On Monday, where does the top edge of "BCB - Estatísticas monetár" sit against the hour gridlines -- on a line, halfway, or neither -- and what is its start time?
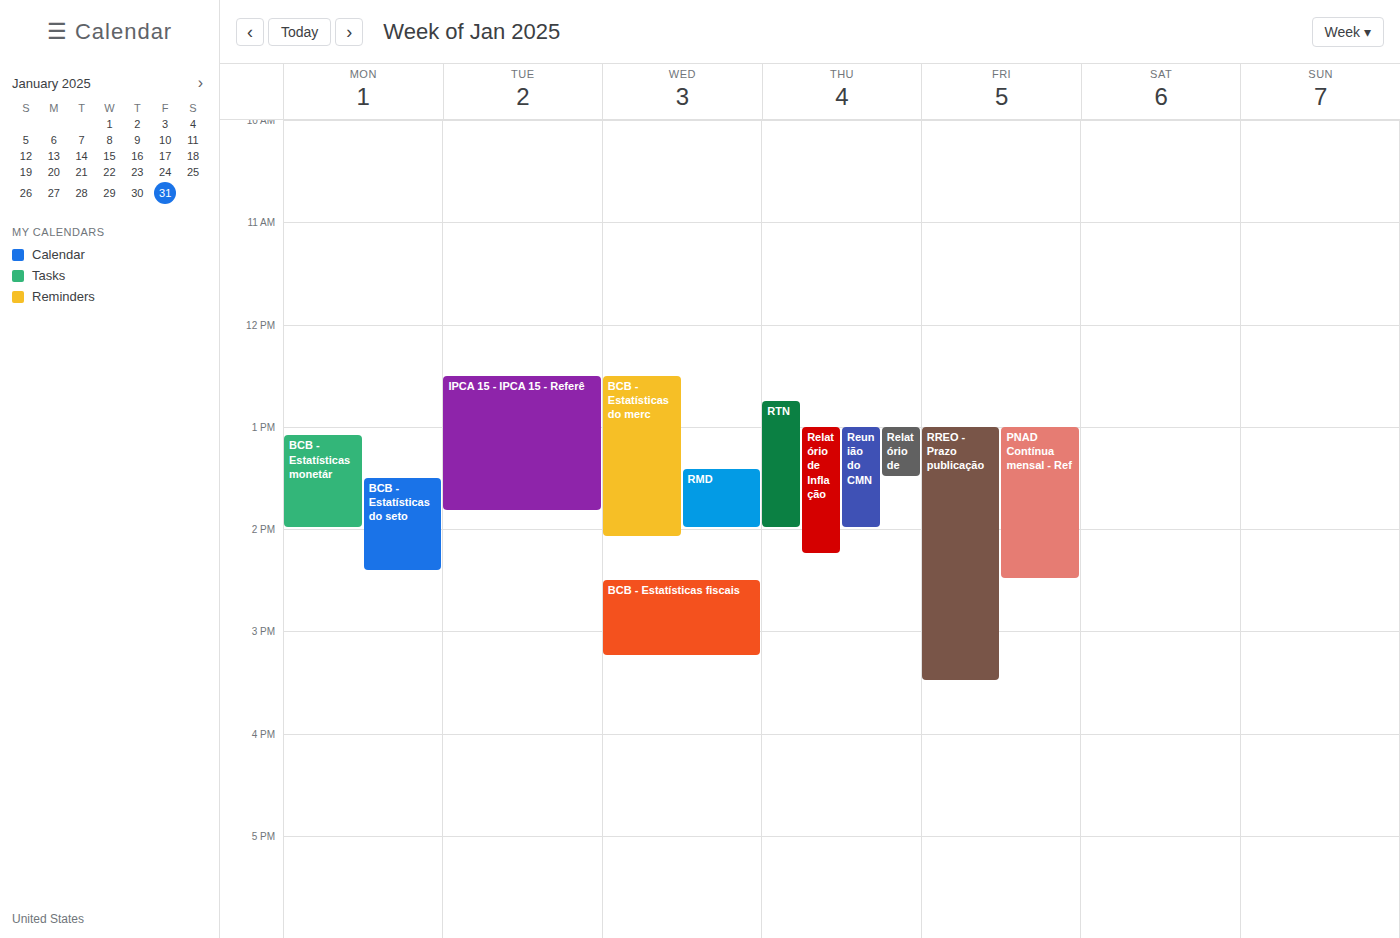
1:05 PM -- neither: 5 minutes below the 1 PM line and 55 minutes above the 2 PM line.